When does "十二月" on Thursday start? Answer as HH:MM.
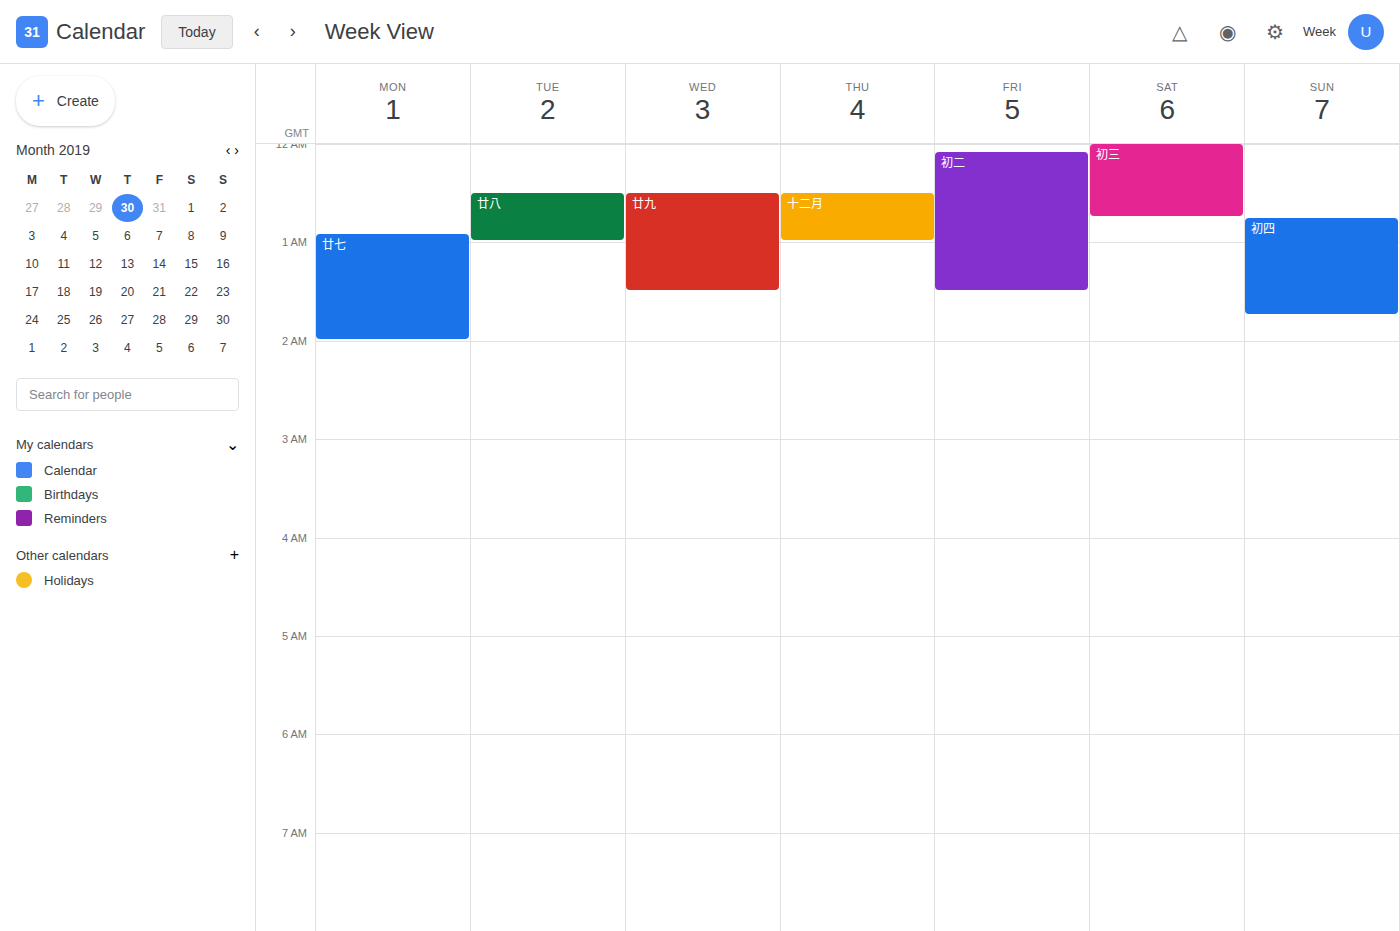
00:30